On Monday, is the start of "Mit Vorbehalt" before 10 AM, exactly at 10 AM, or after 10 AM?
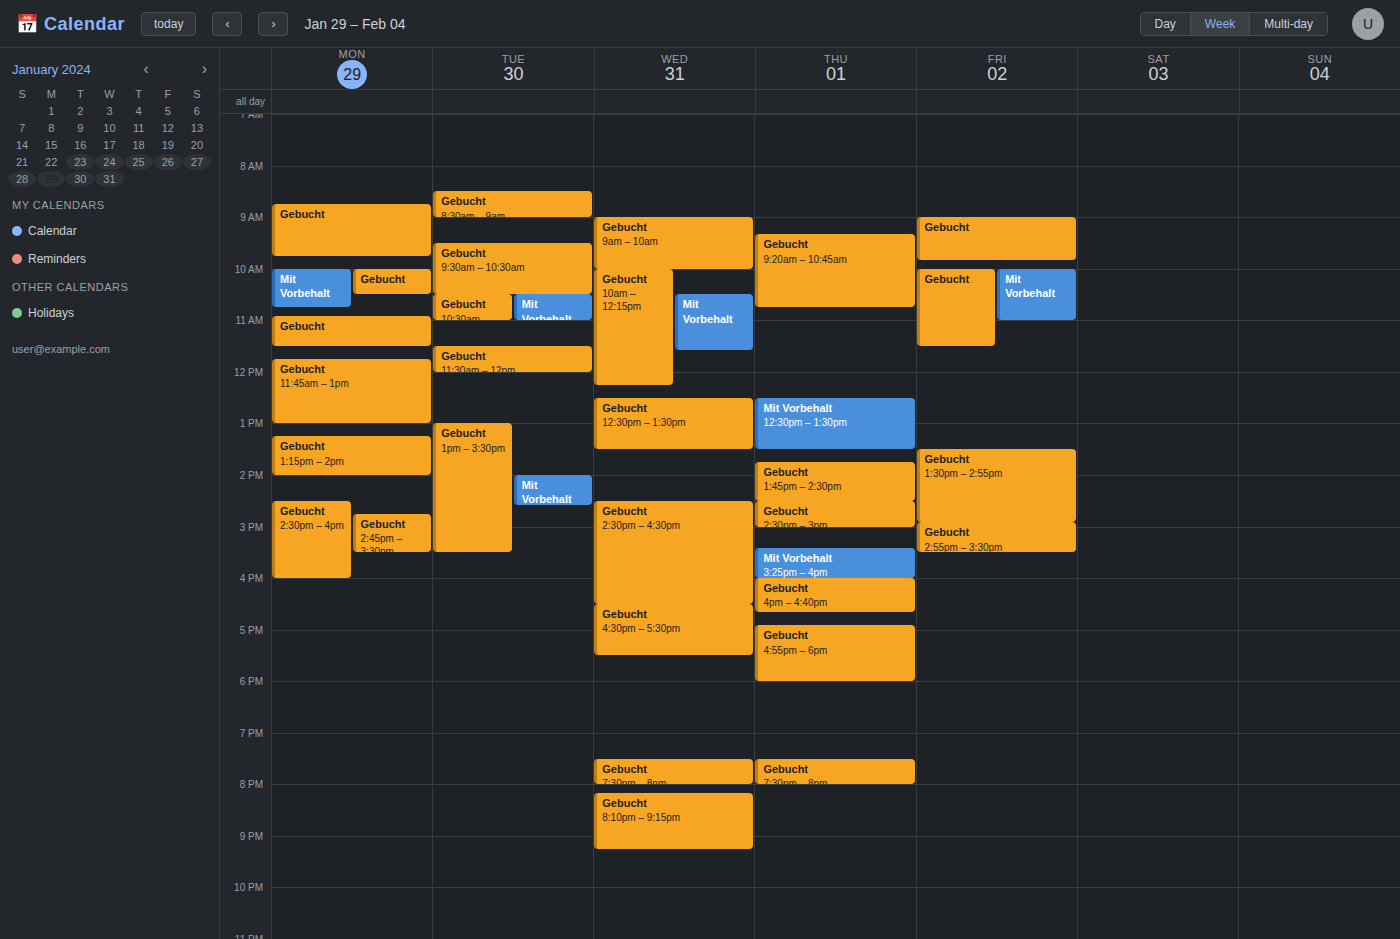
10:00 AM -- exactly at 10 AM, on the 10 AM line.